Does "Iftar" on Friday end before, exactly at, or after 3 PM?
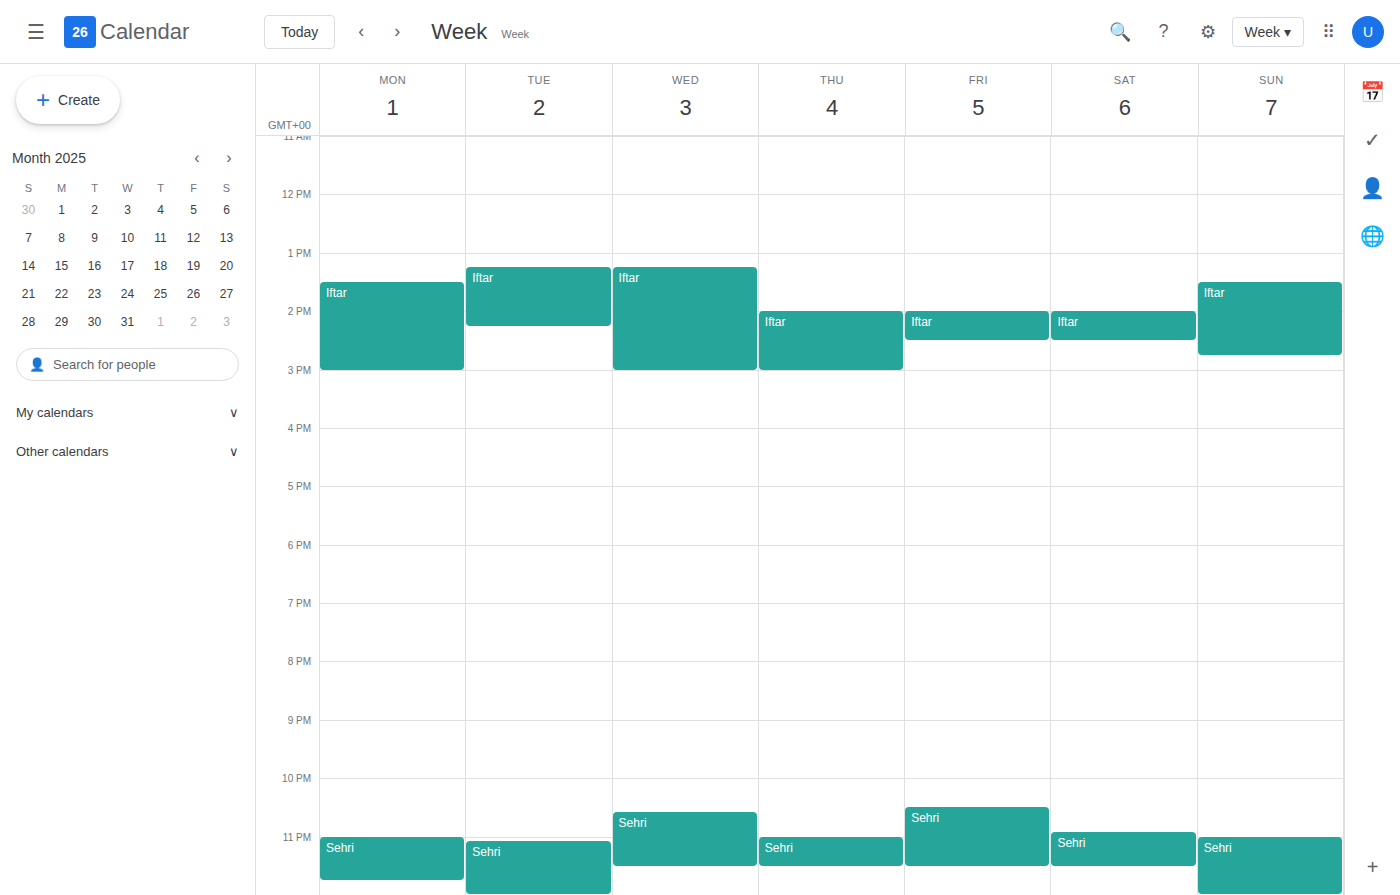
2:30 PM -- before 3 PM, 30 minutes above the 3 PM line.